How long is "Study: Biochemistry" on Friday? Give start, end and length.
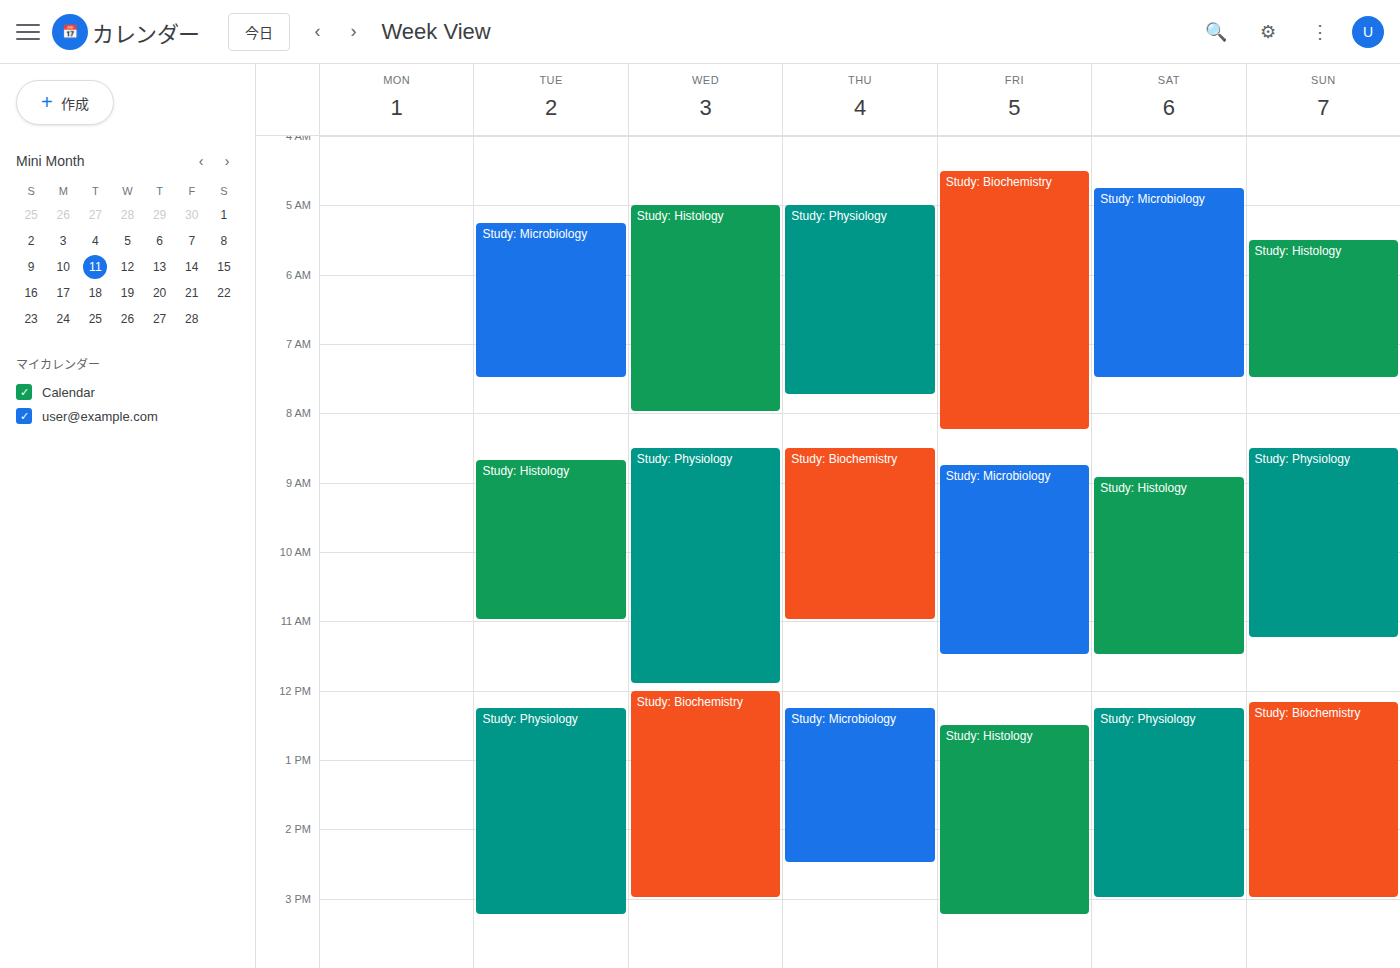
4:30 AM to 8:15 AM, 3 hours 45 minutes